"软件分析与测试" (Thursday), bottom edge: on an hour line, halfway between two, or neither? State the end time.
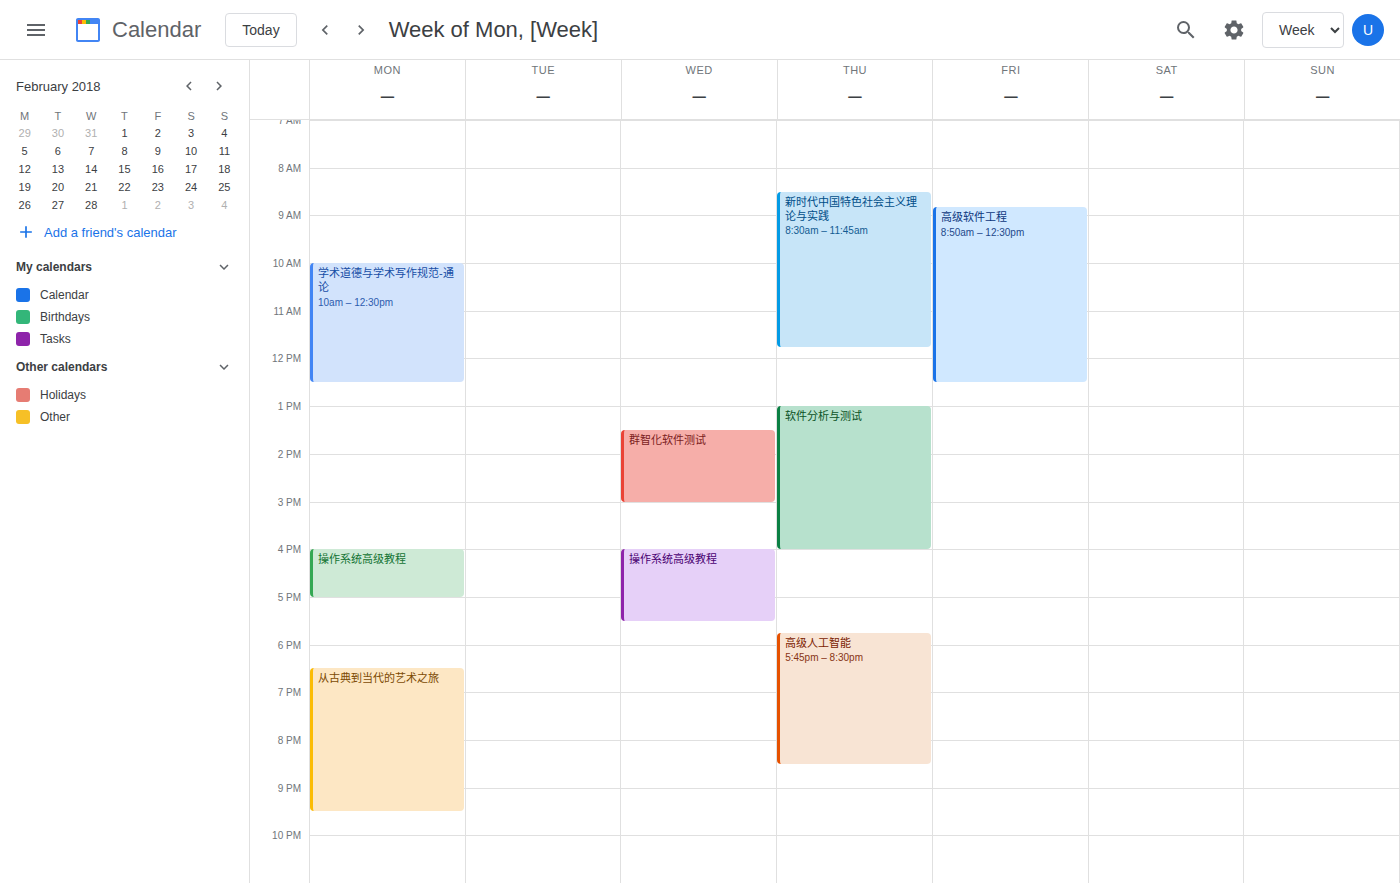
4:00 PM -- exactly on the 4 PM line.